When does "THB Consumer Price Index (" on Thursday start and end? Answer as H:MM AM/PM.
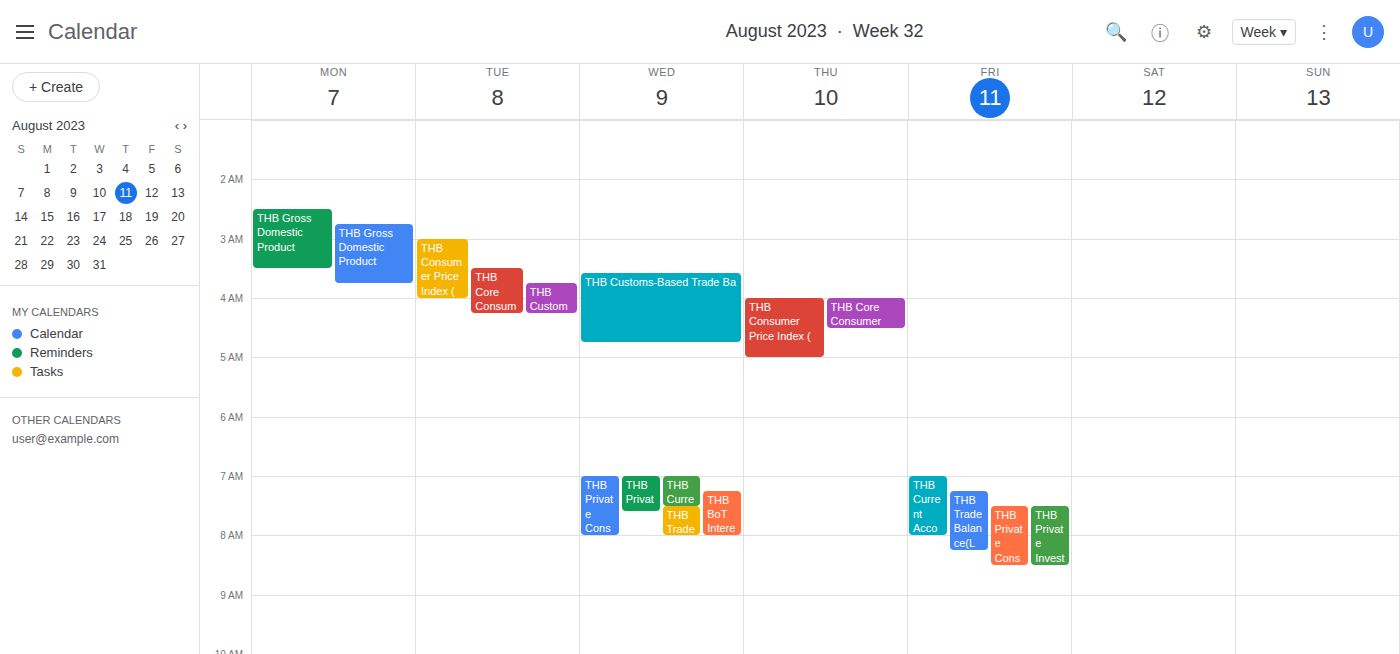
4:00 AM to 5:00 AM